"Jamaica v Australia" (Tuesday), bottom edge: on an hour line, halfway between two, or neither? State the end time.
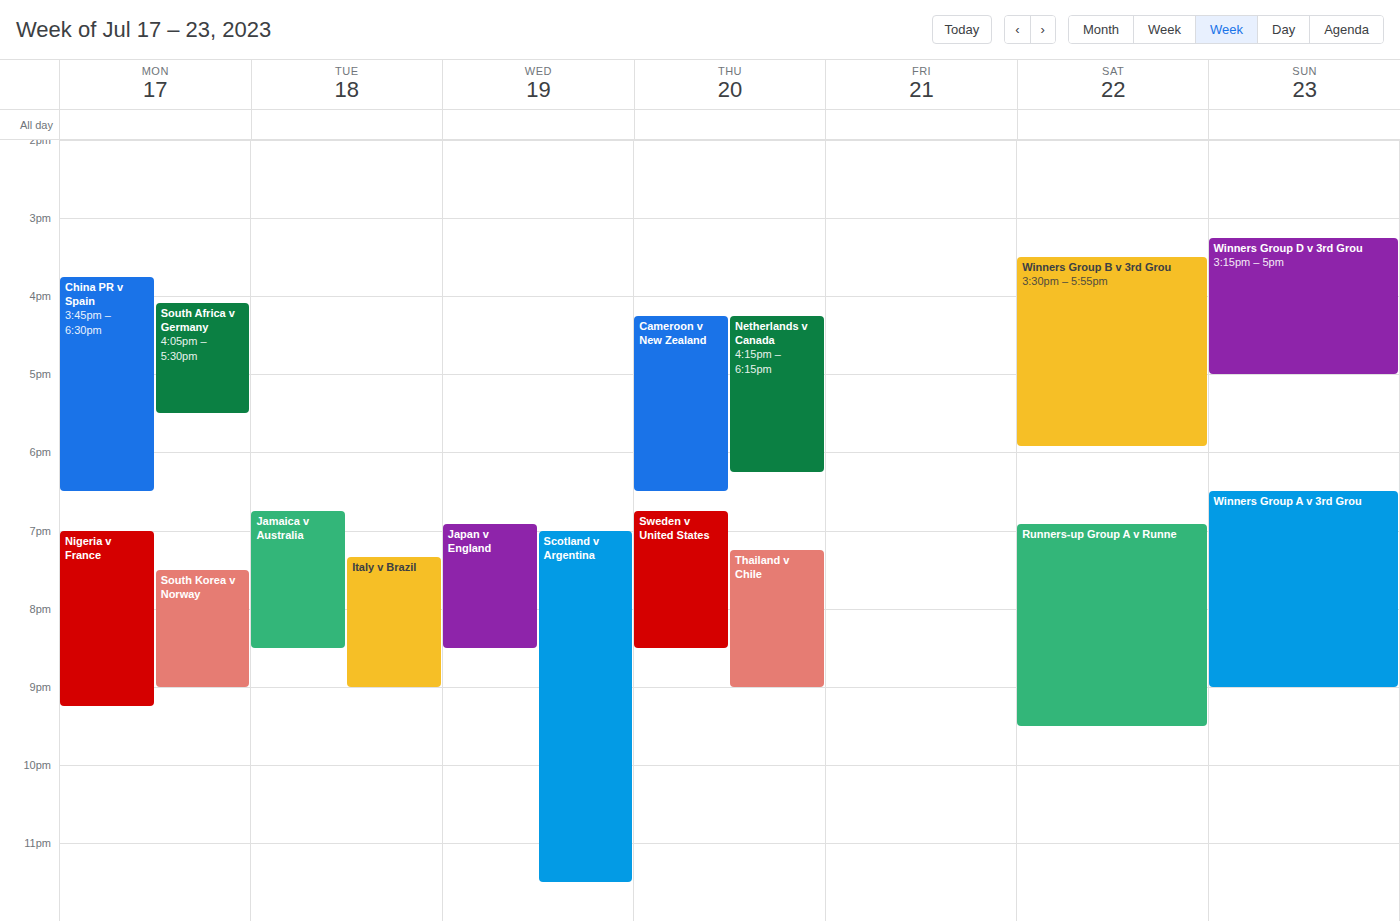
8:30 PM -- halfway between the 8 PM and 9 PM lines.